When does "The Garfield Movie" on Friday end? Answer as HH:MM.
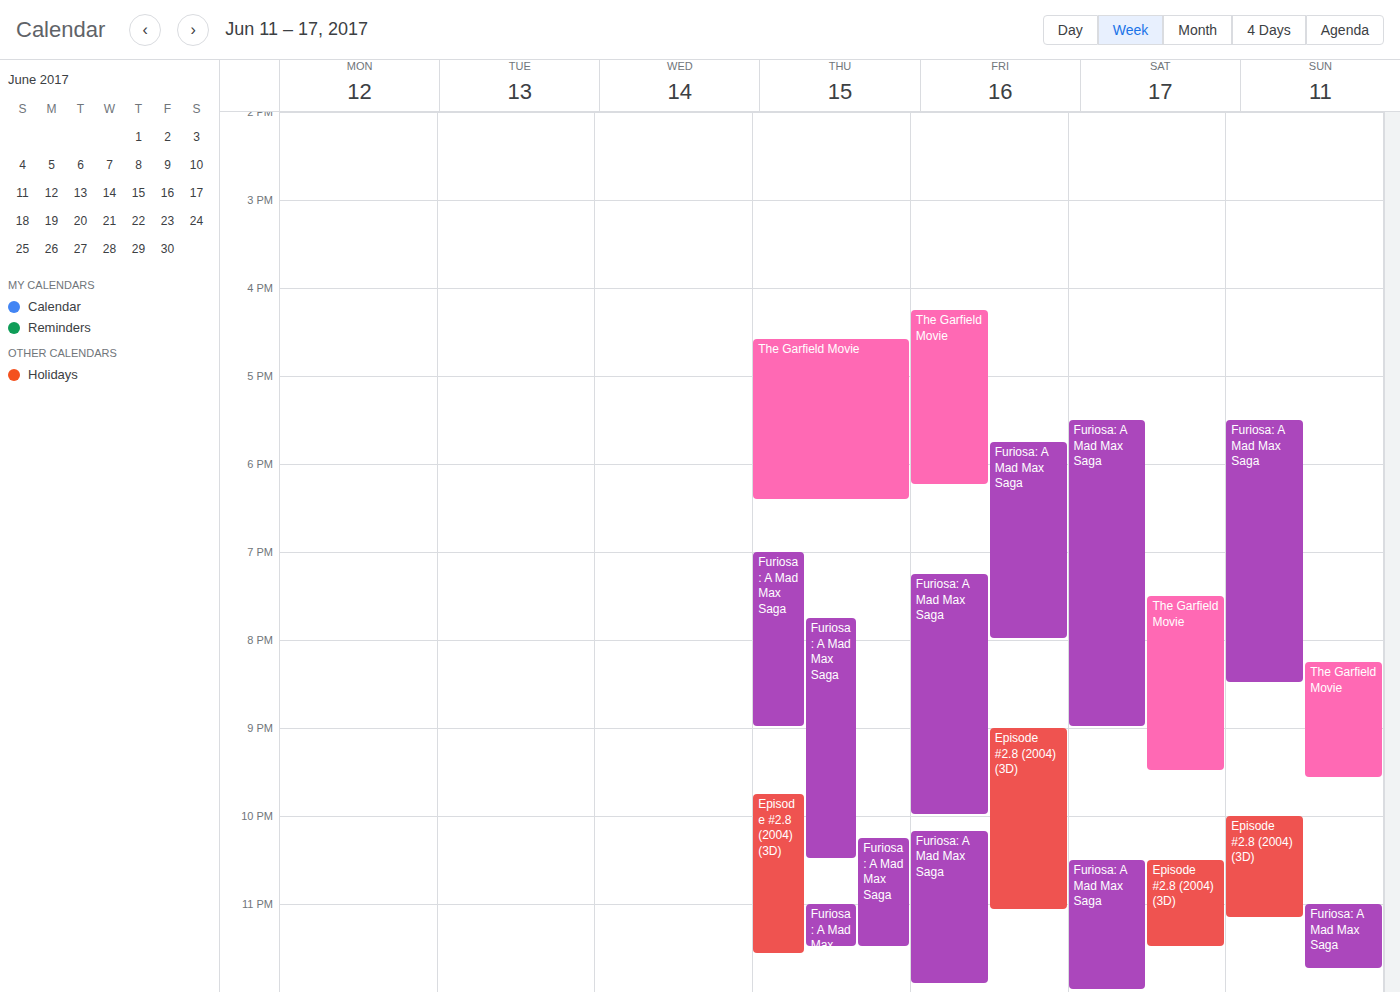
18:15